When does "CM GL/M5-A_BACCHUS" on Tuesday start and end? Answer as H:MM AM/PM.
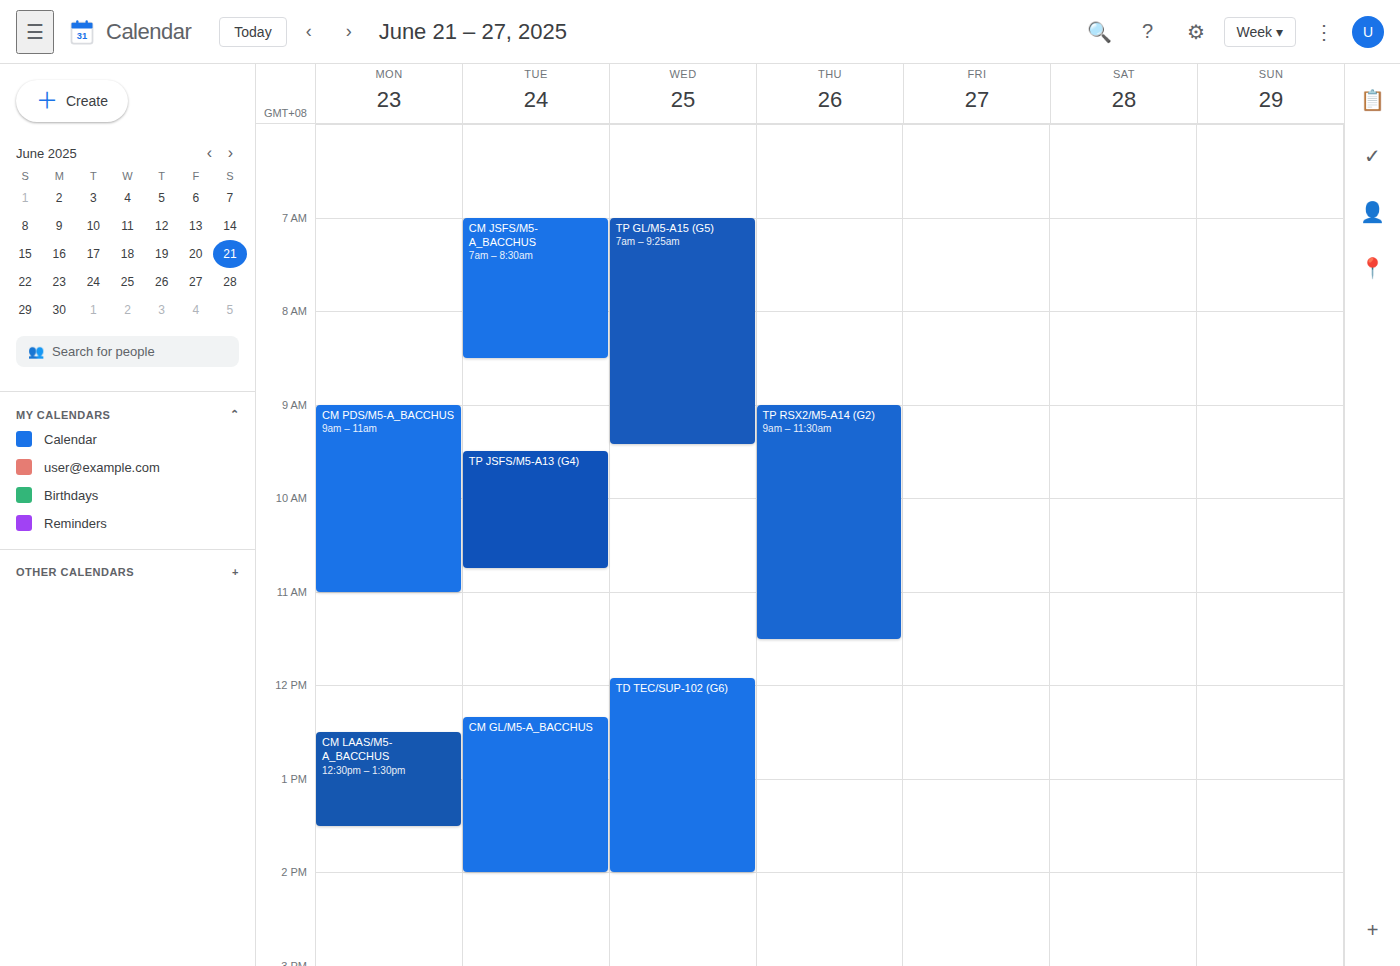
12:20 PM to 2:00 PM